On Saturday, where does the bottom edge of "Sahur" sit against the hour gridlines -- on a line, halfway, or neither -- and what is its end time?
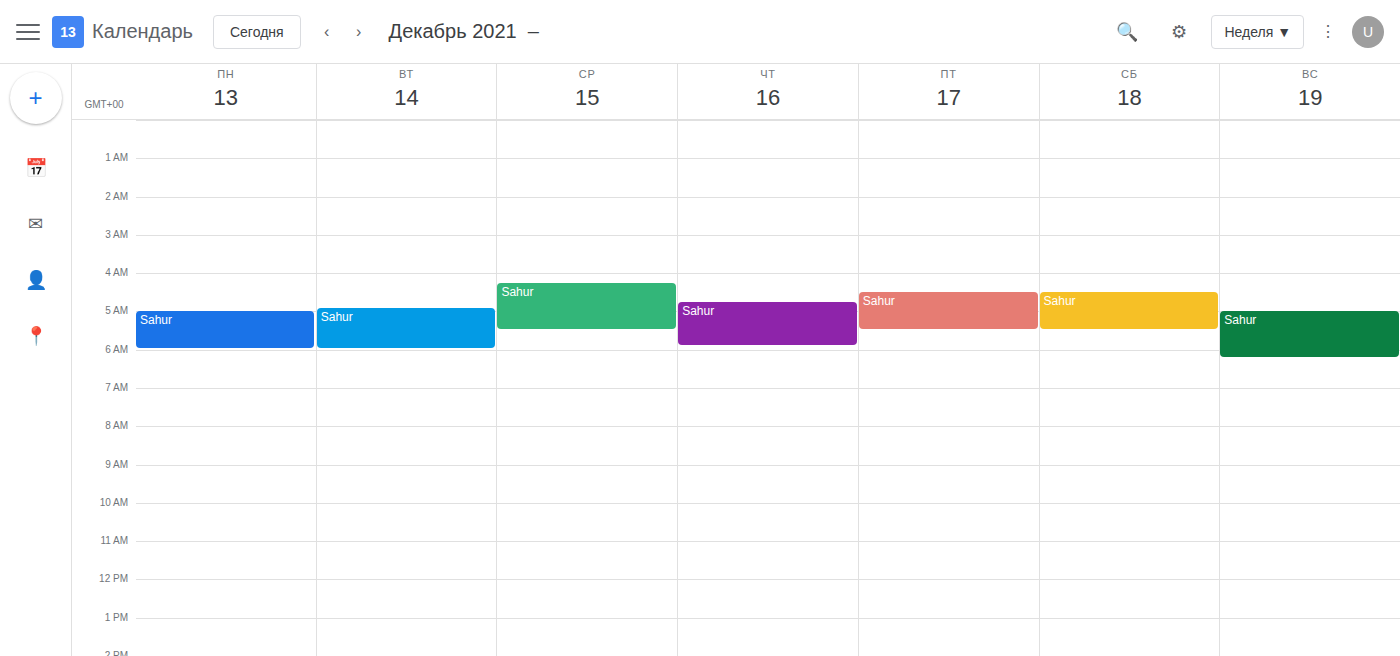
5:30 AM -- halfway between the 5 AM and 6 AM lines.